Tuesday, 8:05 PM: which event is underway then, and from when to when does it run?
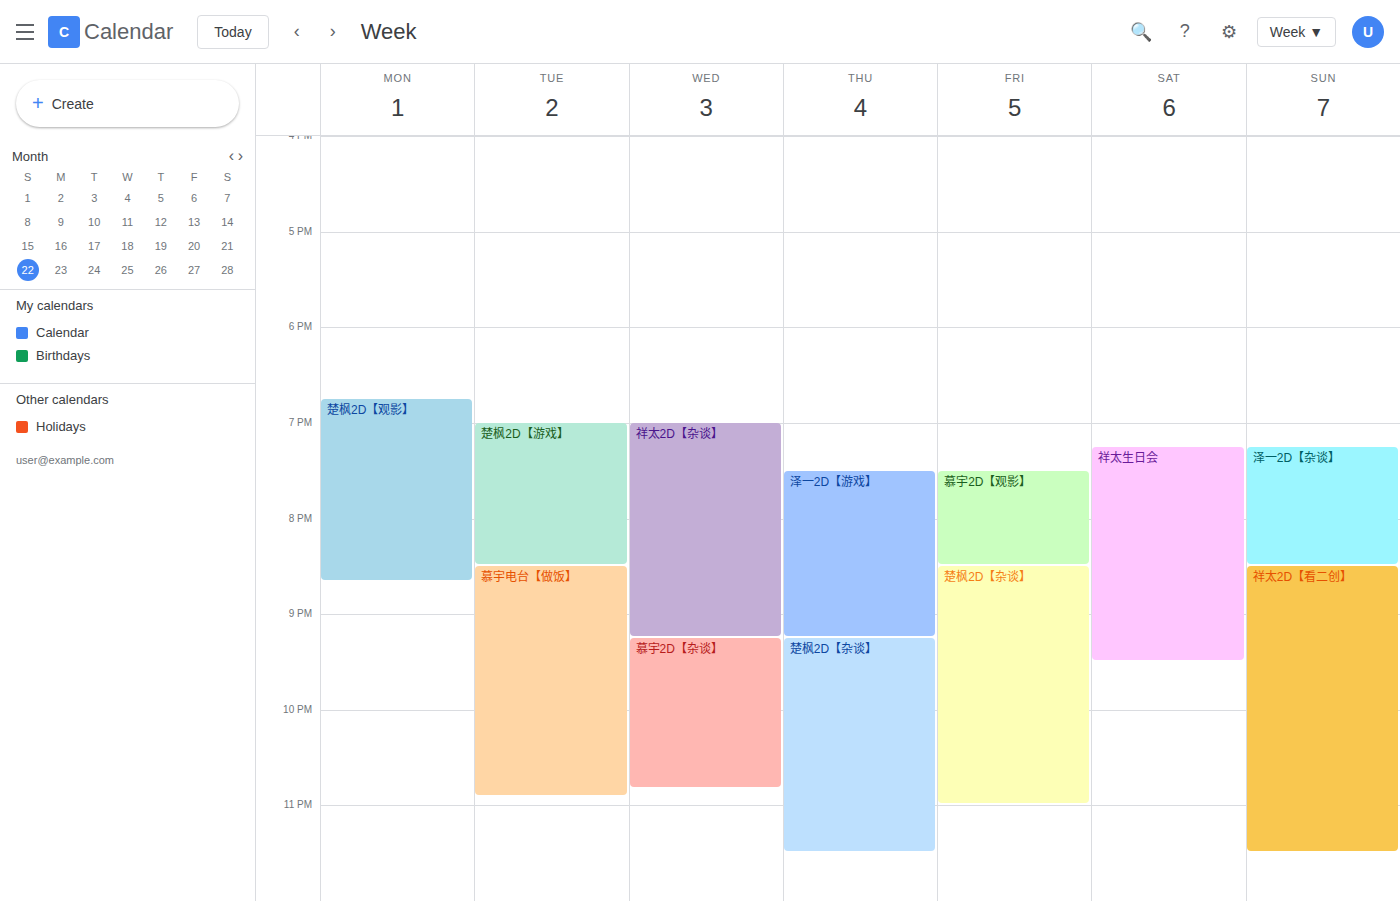
"楚枫2D【游戏】", 7:00 PM to 8:30 PM